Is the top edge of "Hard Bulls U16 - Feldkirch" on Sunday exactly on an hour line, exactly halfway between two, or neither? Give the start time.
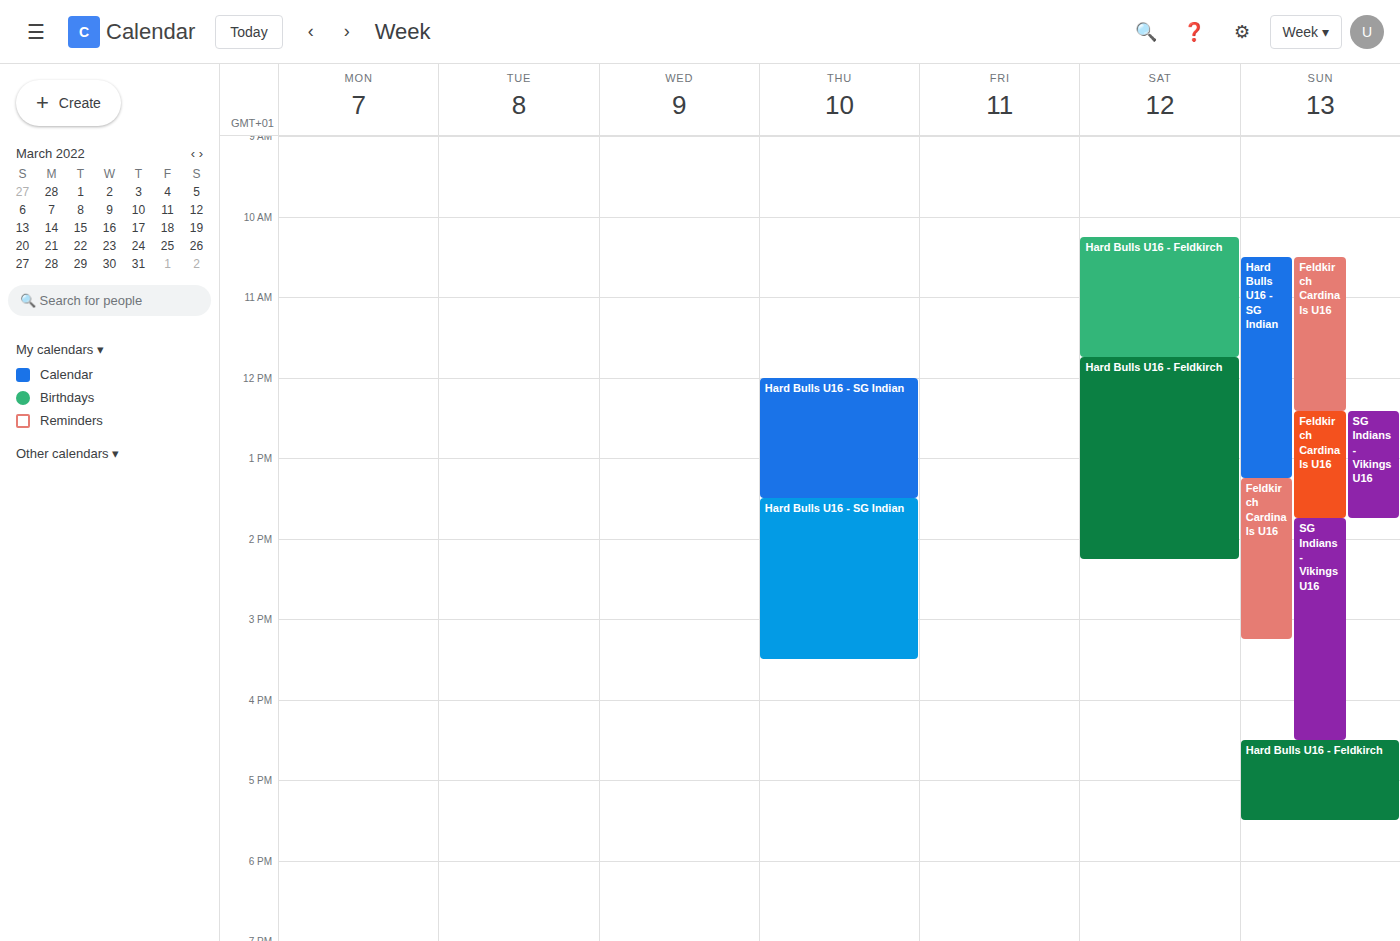
16:30 -- halfway between the 16:00 and 17:00 lines.